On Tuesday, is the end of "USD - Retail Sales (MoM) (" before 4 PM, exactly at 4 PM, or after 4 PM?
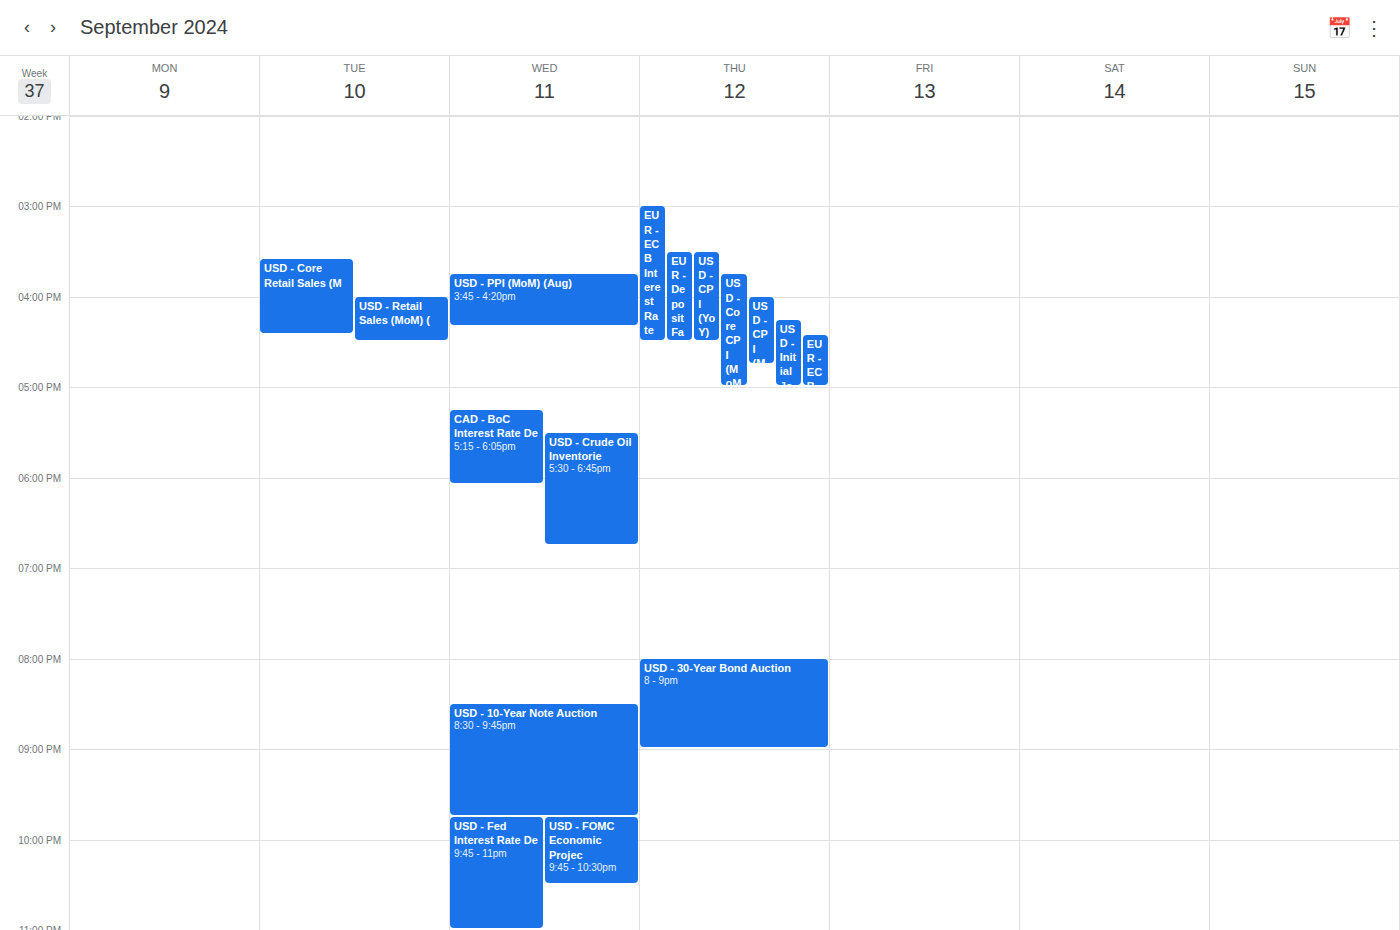
4:30 PM -- after 4 PM, 30 minutes below the 4 PM line.